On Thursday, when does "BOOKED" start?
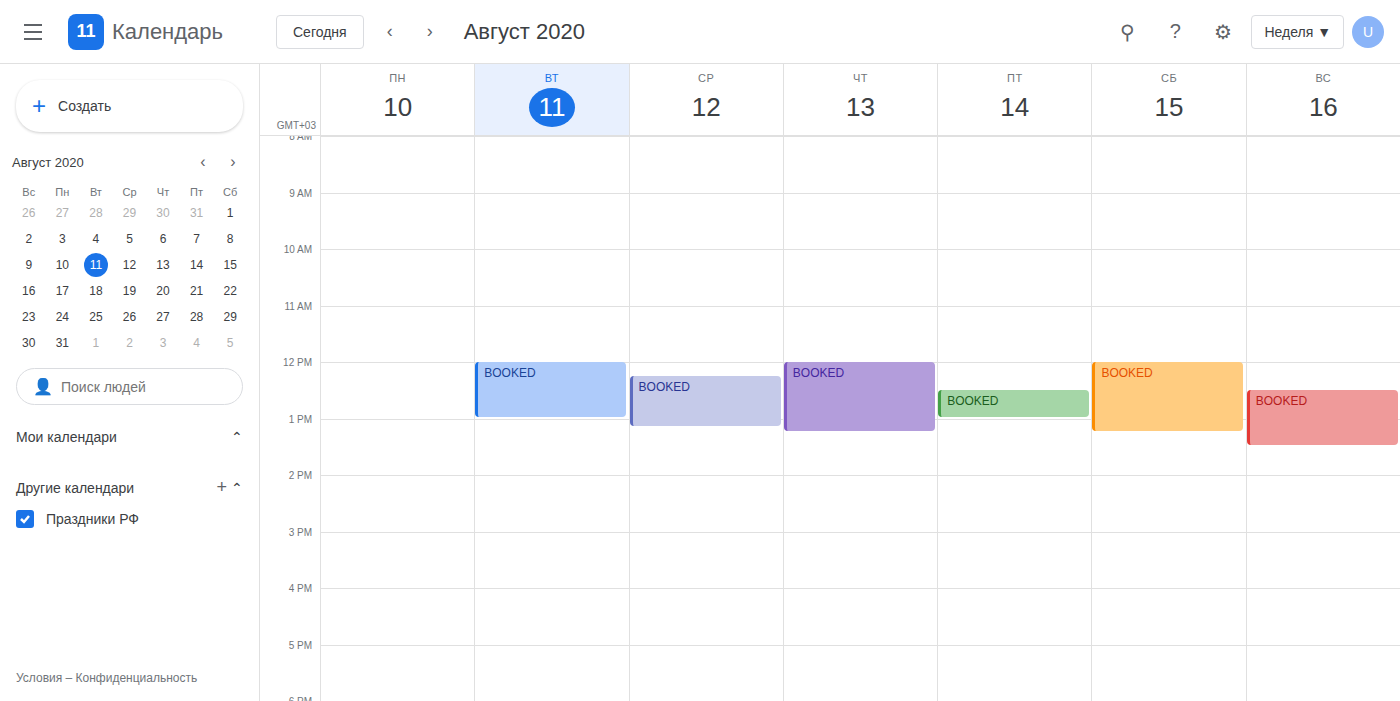
12:00 PM